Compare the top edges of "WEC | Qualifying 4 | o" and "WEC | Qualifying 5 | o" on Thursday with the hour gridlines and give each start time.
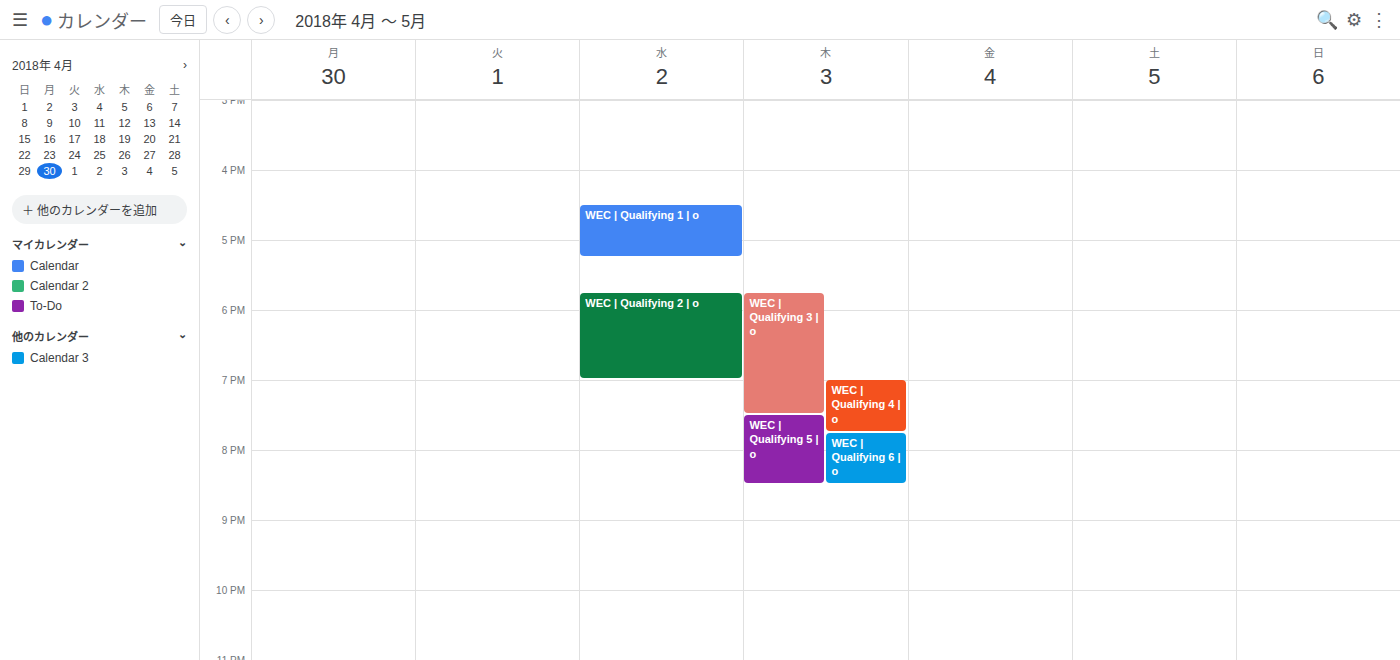
"WEC | Qualifying 4 | o": 7:00 PM, exactly on the 7 PM line. "WEC | Qualifying 5 | o": 7:30 PM, halfway between the 7 PM and 8 PM lines.